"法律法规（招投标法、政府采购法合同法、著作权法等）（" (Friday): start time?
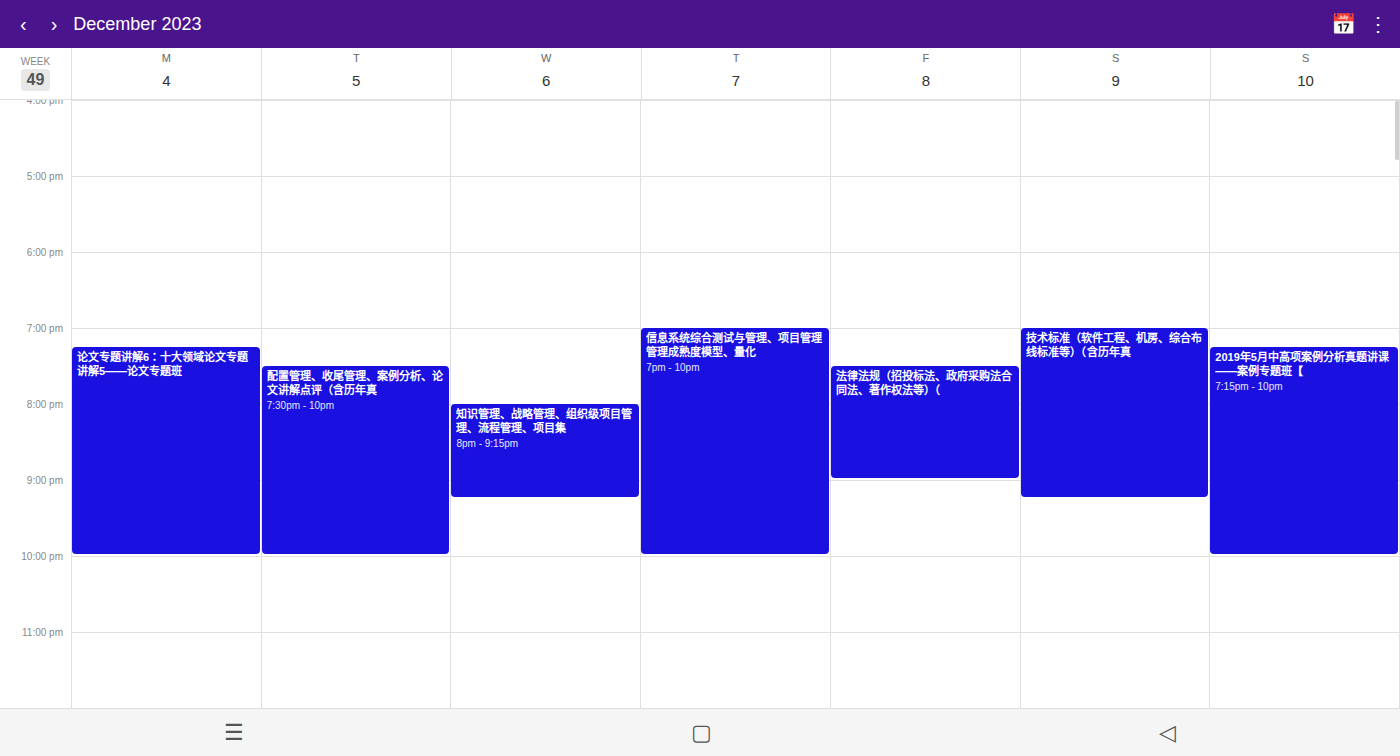
7:30 PM